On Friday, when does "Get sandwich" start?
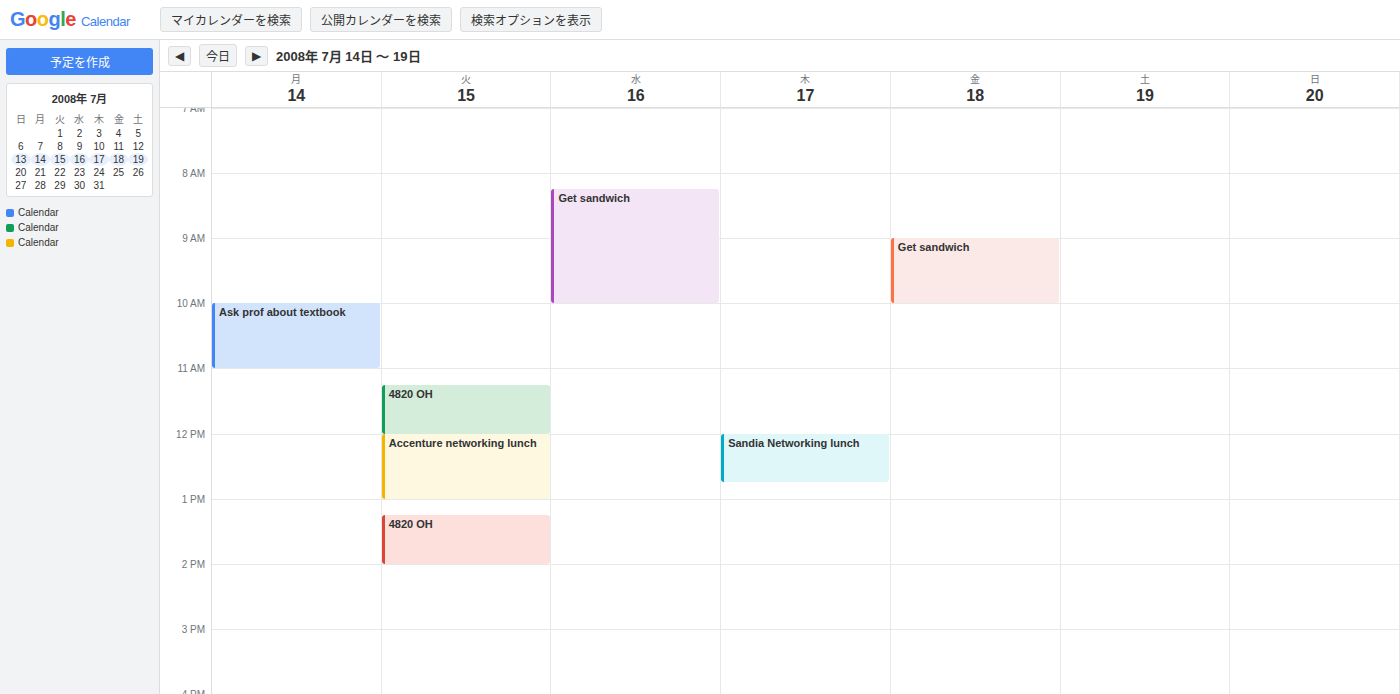
09:00